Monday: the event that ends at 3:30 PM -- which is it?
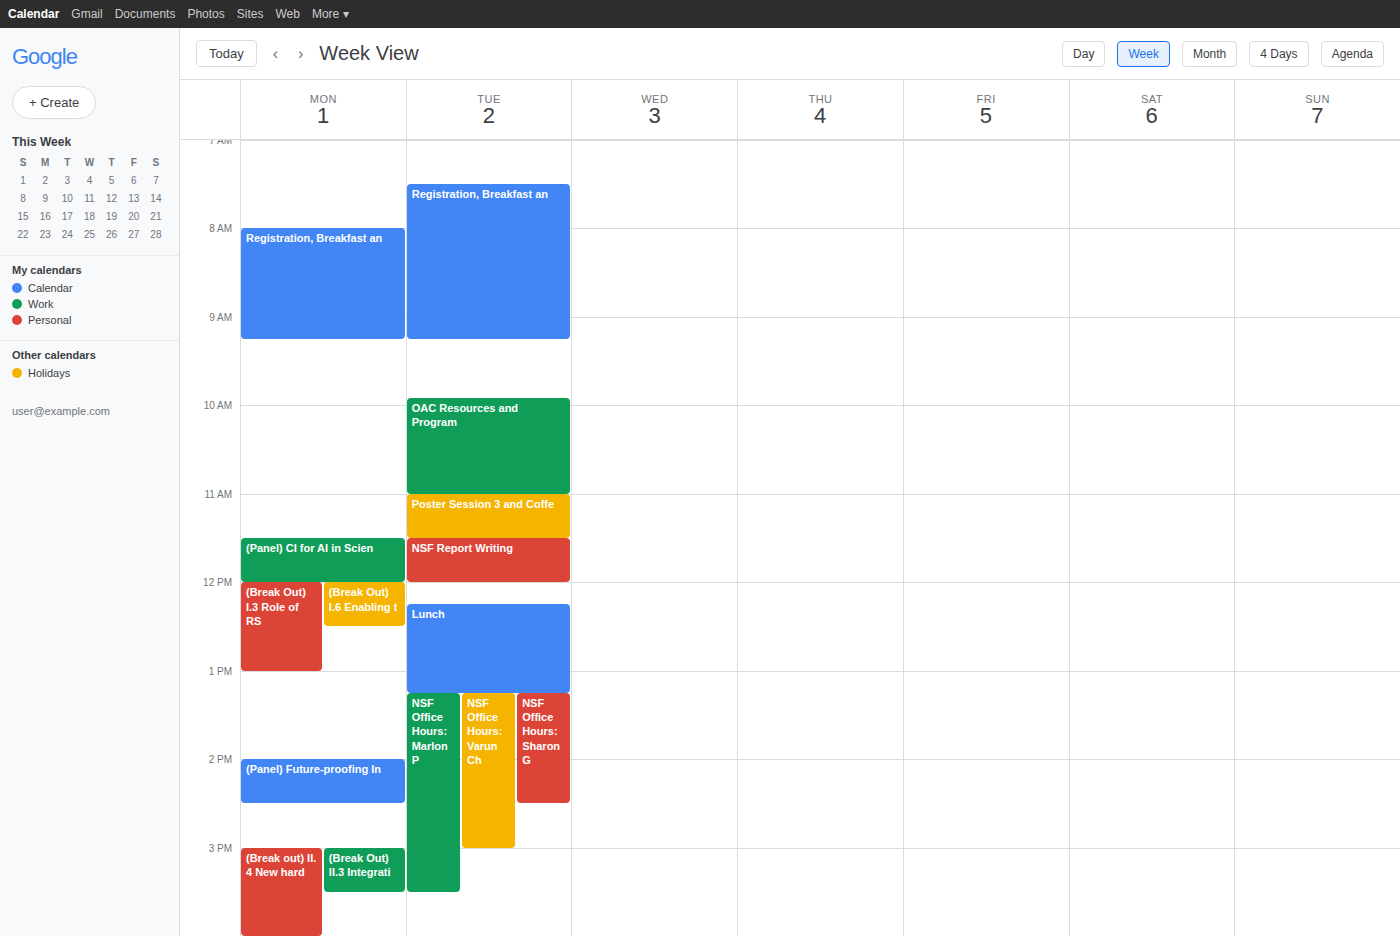
"(Break Out) II.3 Integrati"